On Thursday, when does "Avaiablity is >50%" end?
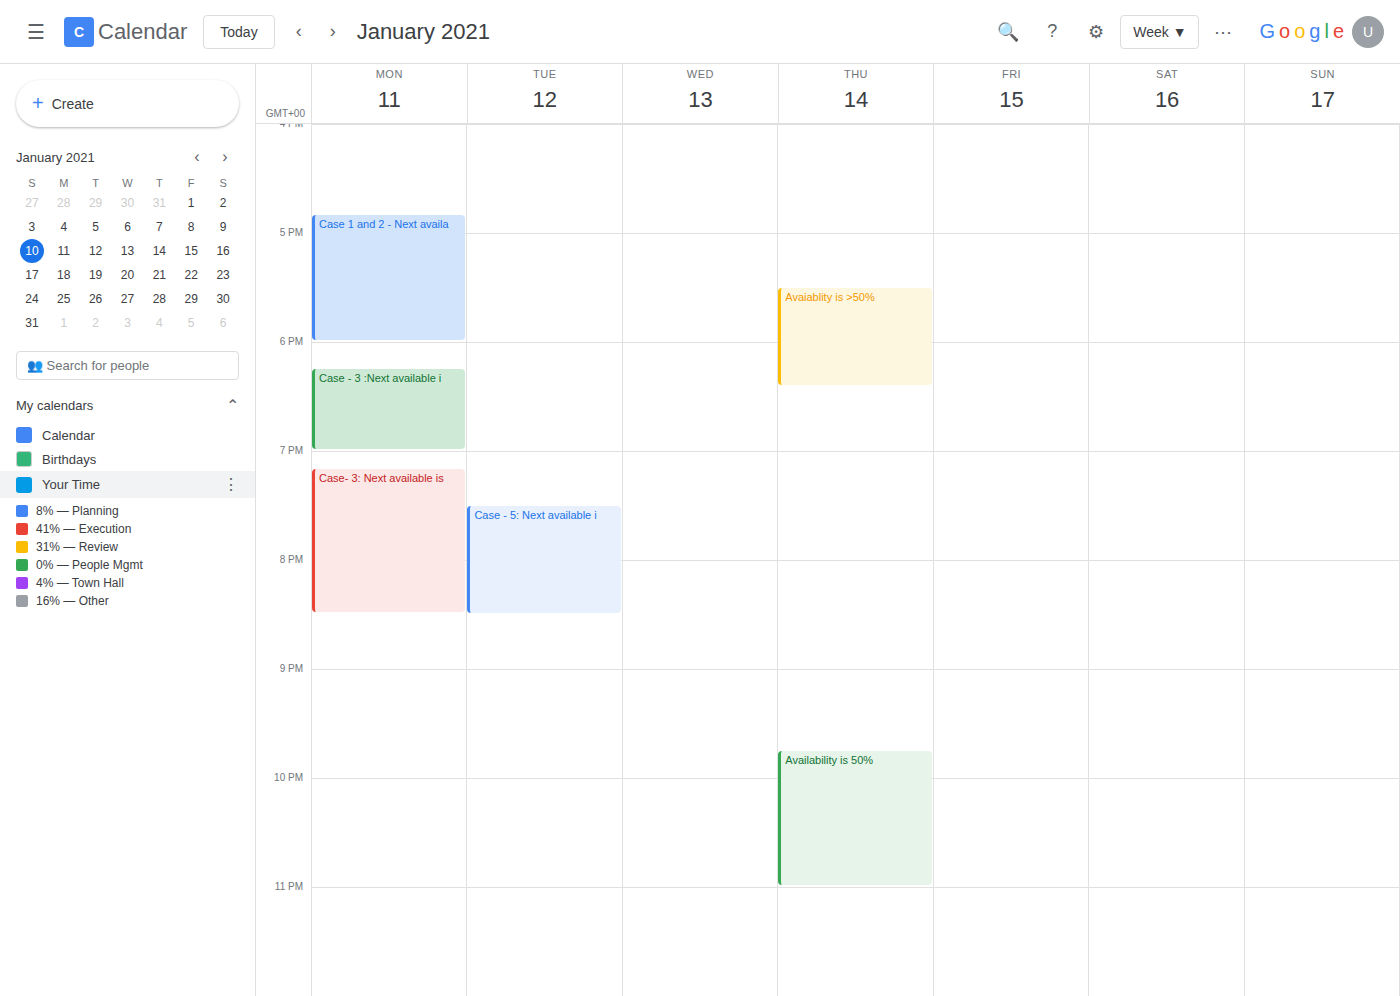
6:25 PM